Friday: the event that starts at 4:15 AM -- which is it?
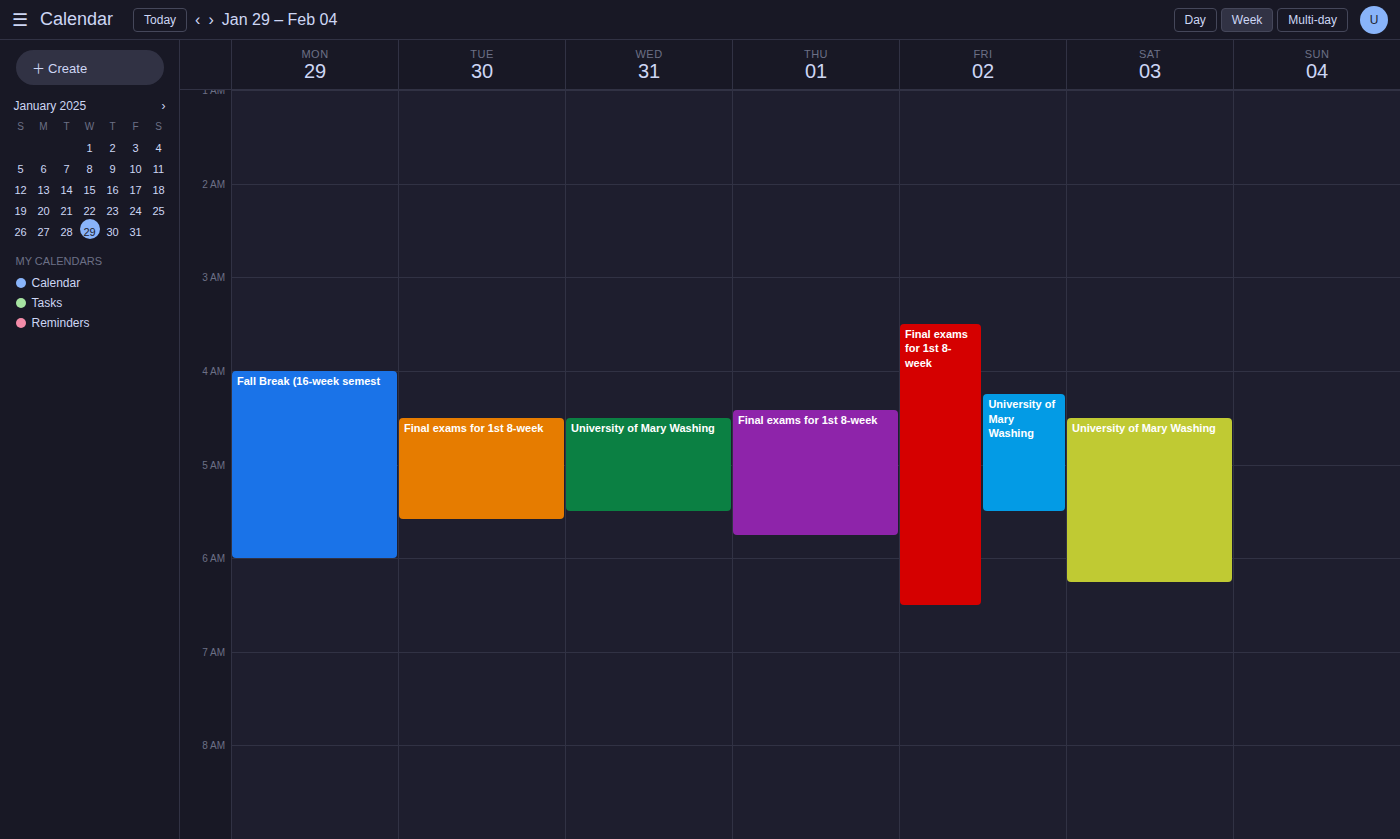
"University of Mary Washing"